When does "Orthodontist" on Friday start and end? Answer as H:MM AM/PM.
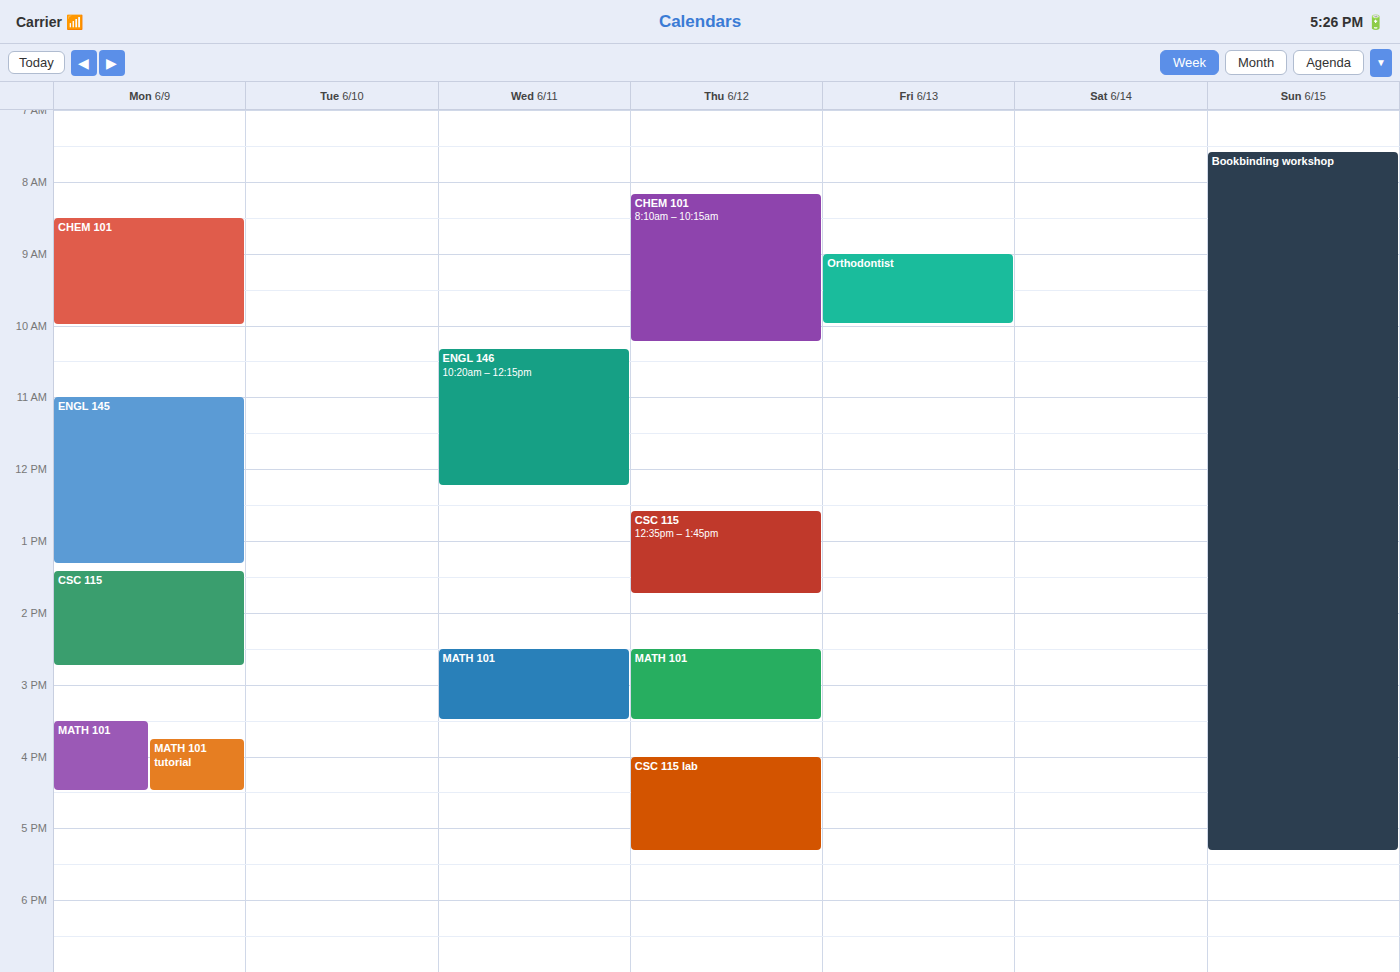
9:00 AM to 10:00 AM